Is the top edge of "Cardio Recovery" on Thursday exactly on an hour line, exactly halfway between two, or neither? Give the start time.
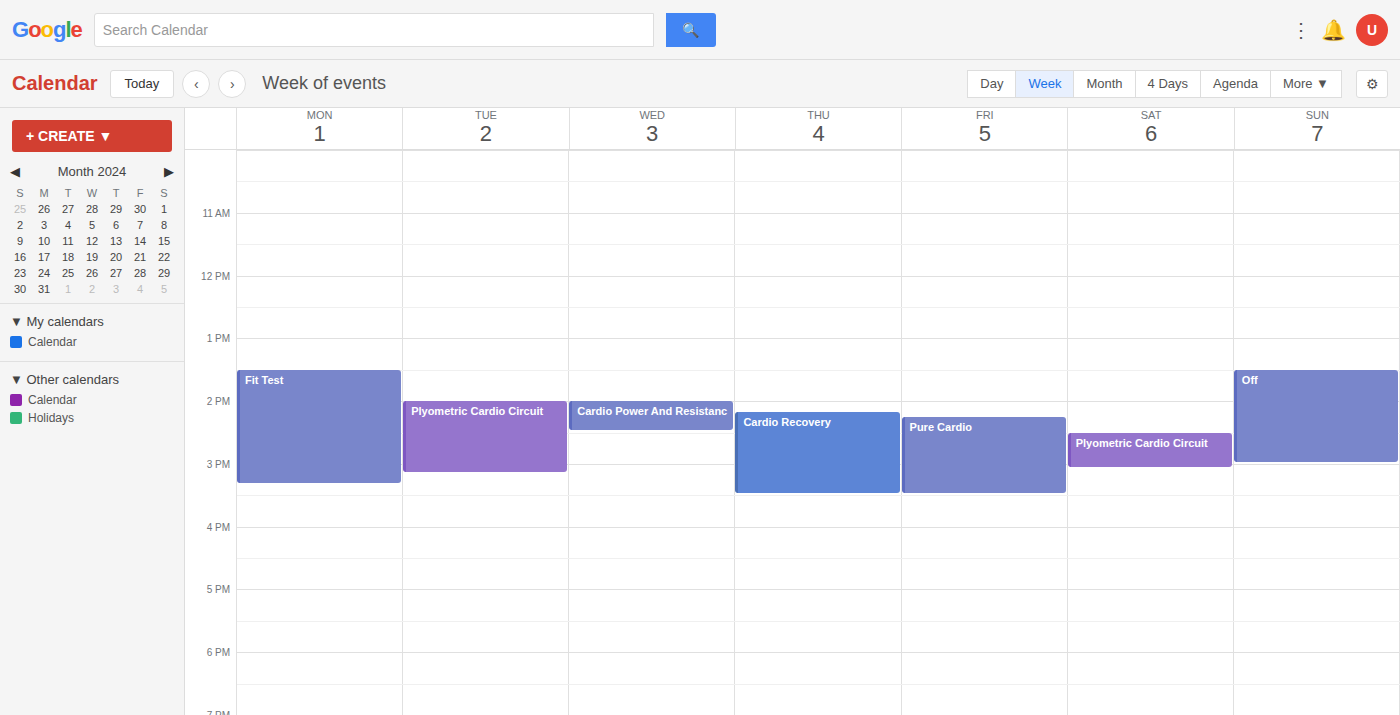
2:10 PM -- neither: 10 minutes below the 2 PM line and 50 minutes above the 3 PM line.